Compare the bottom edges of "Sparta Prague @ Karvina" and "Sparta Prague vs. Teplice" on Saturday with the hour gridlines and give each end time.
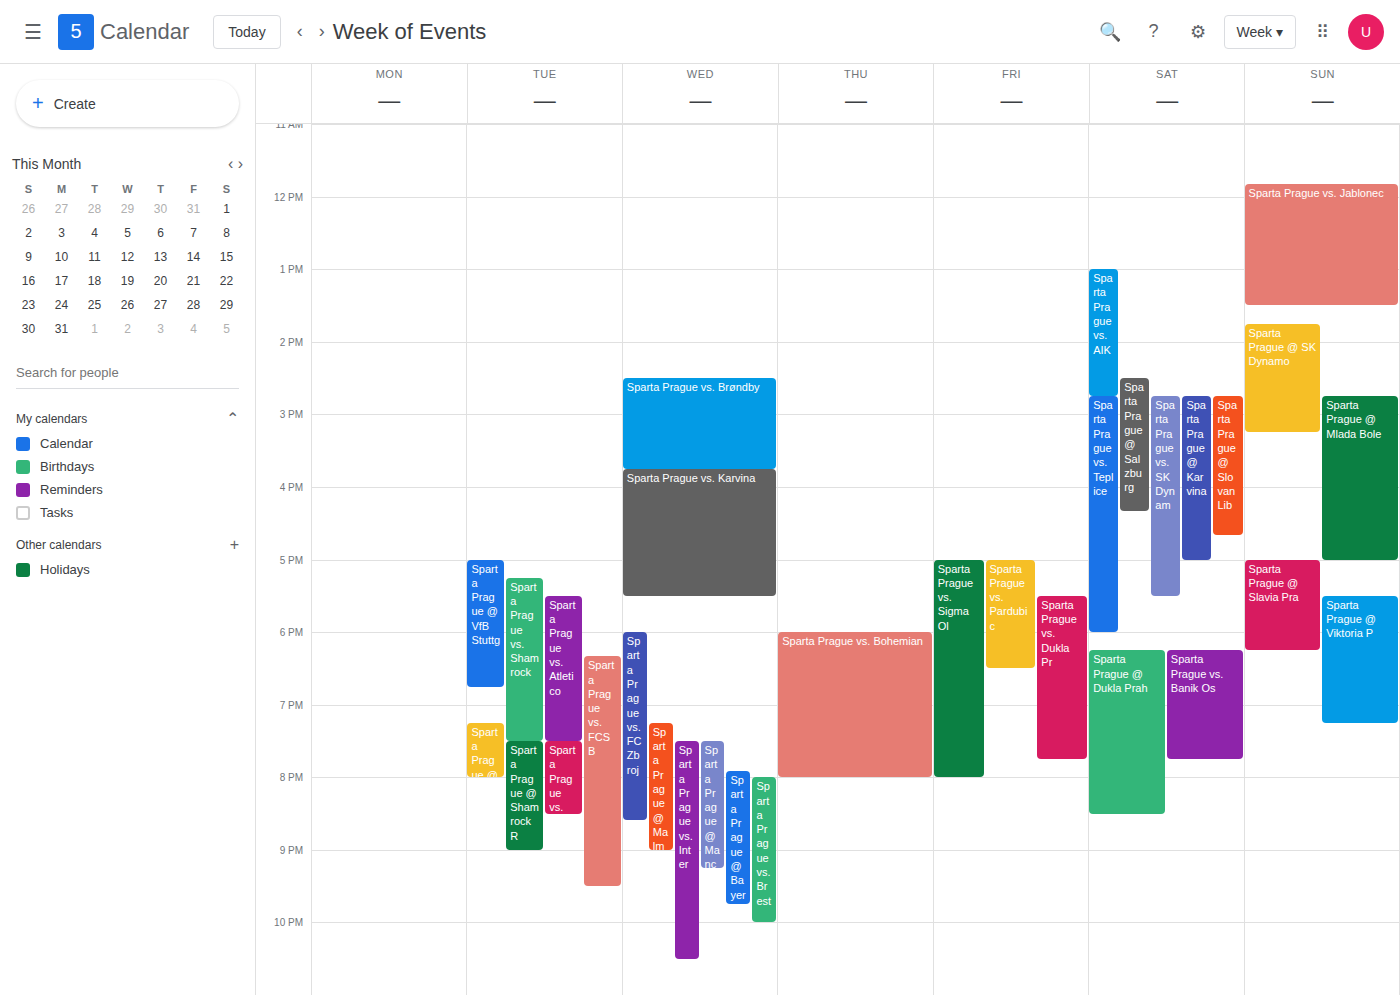
"Sparta Prague @ Karvina": 5:00 PM, exactly on the 5 PM line. "Sparta Prague vs. Teplice": 6:00 PM, exactly on the 6 PM line.